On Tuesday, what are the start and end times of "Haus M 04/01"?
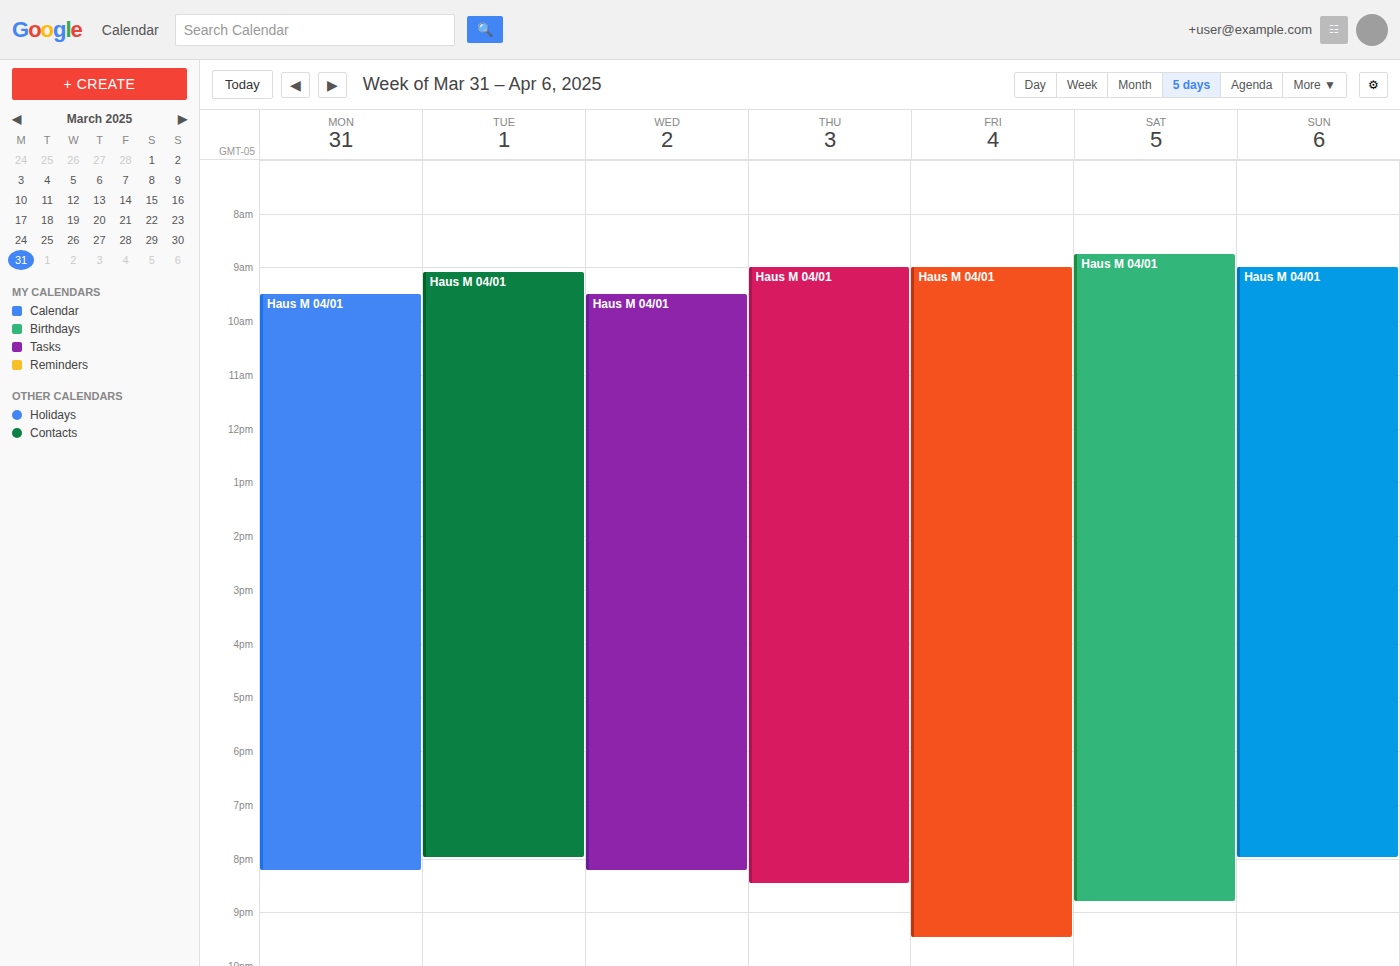
9:05 AM to 8:00 PM